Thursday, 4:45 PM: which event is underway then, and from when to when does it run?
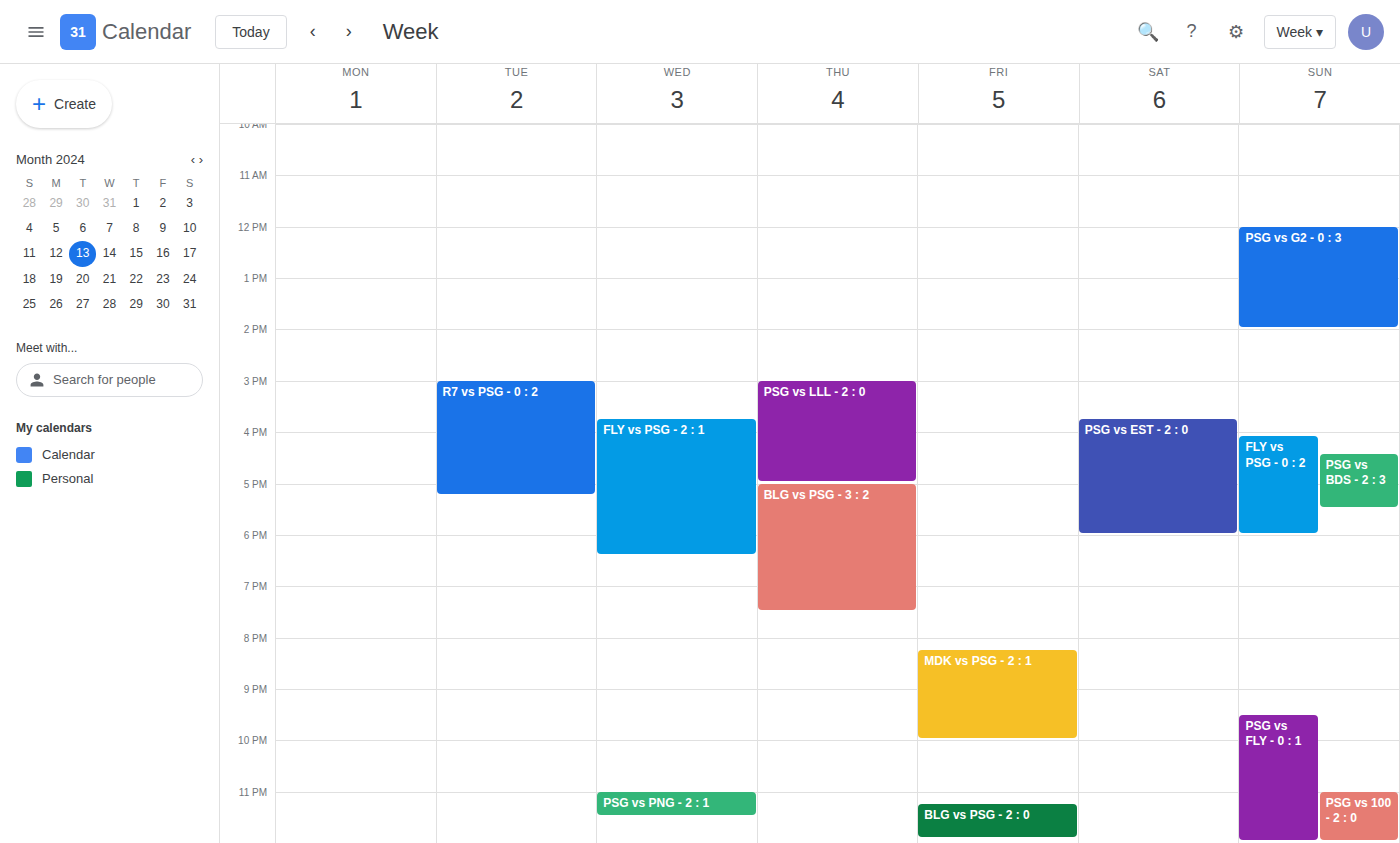
"PSG vs LLL - 2 : 0", 3:00 PM to 5:00 PM